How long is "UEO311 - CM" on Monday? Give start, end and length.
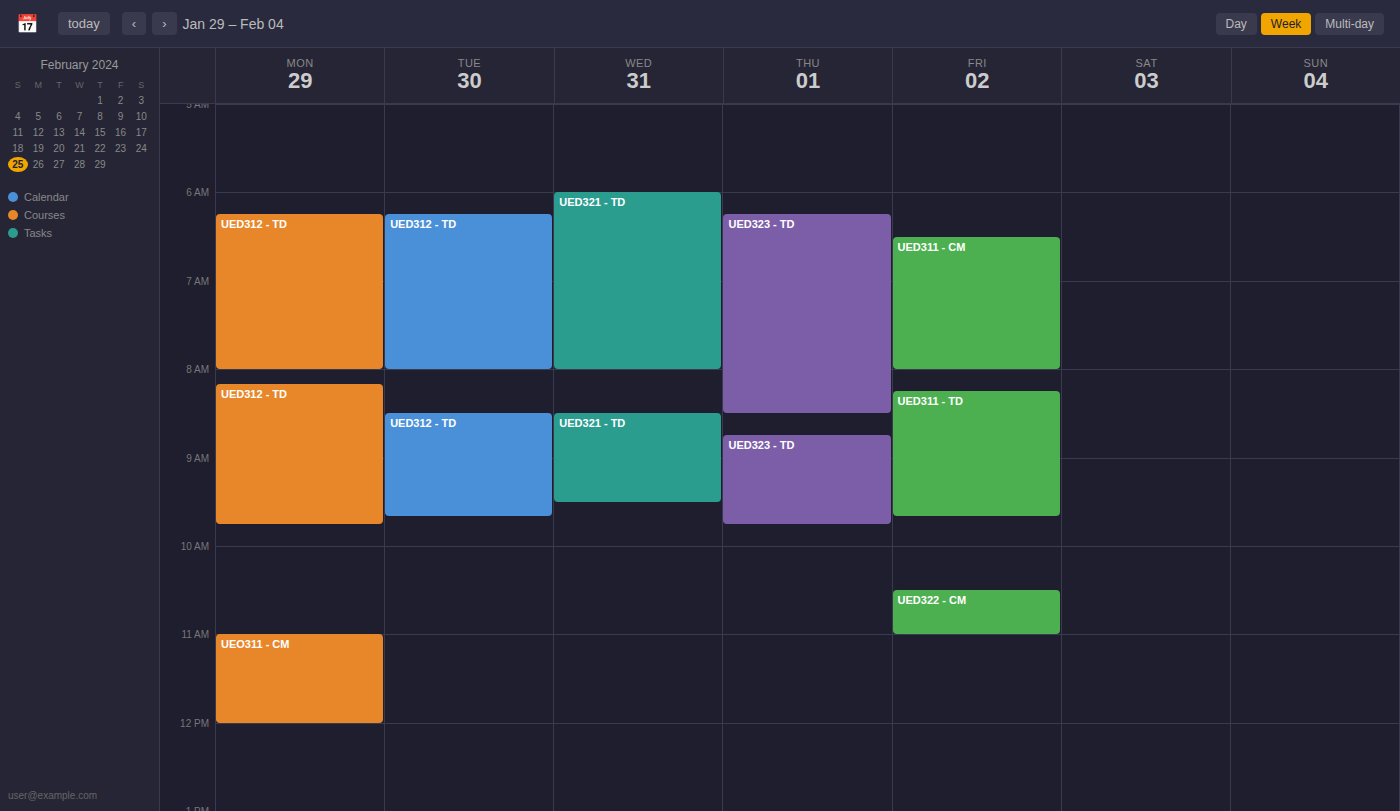
11:00 AM to 12:00 PM, 1 hour